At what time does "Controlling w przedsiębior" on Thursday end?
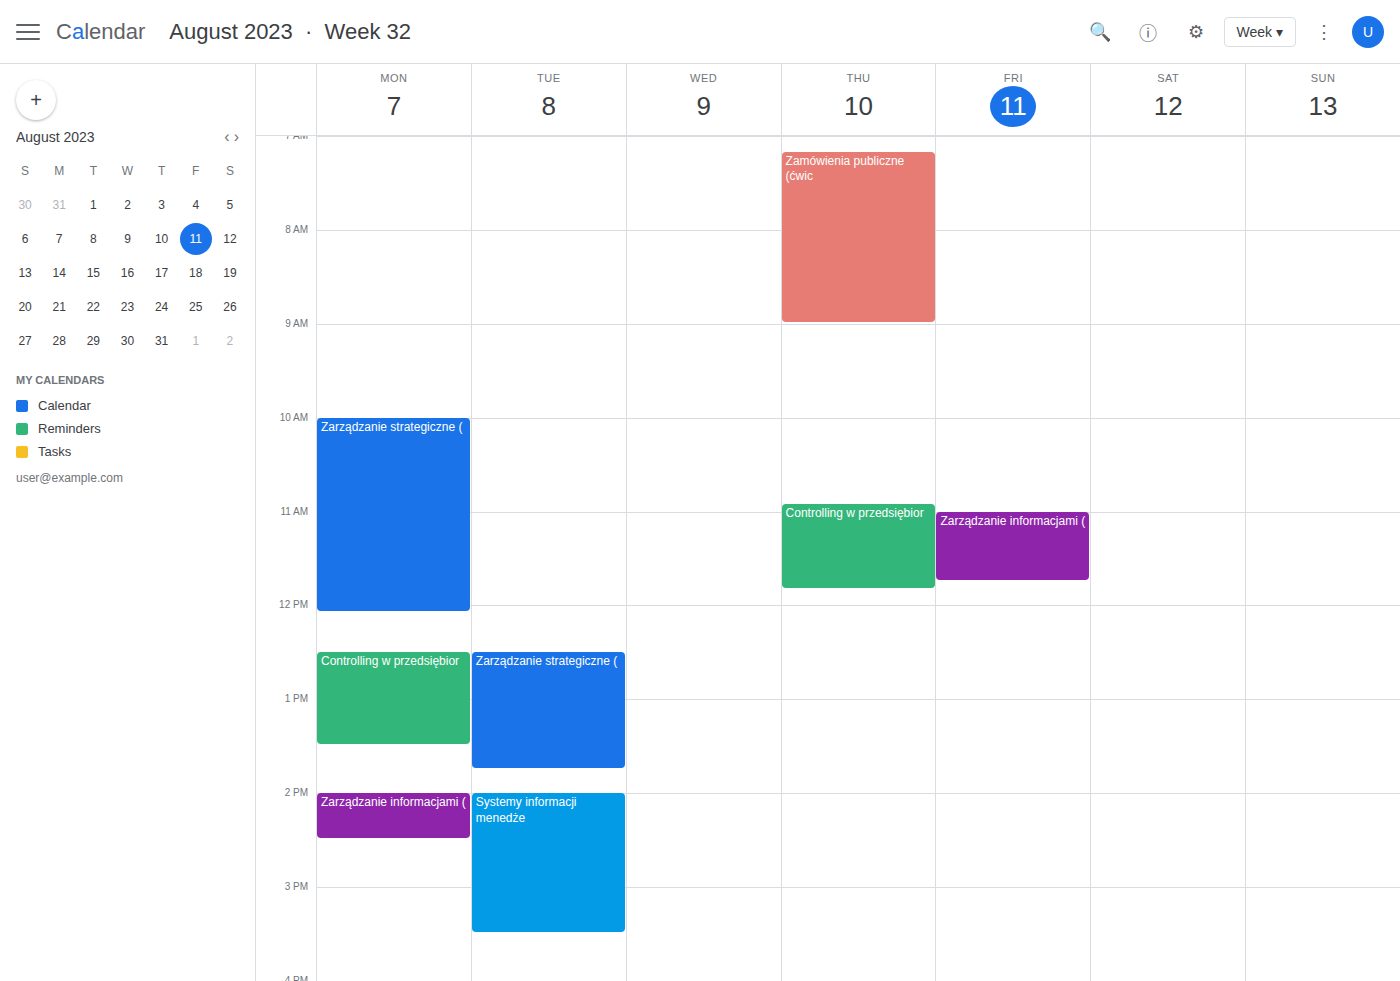
11:50 AM